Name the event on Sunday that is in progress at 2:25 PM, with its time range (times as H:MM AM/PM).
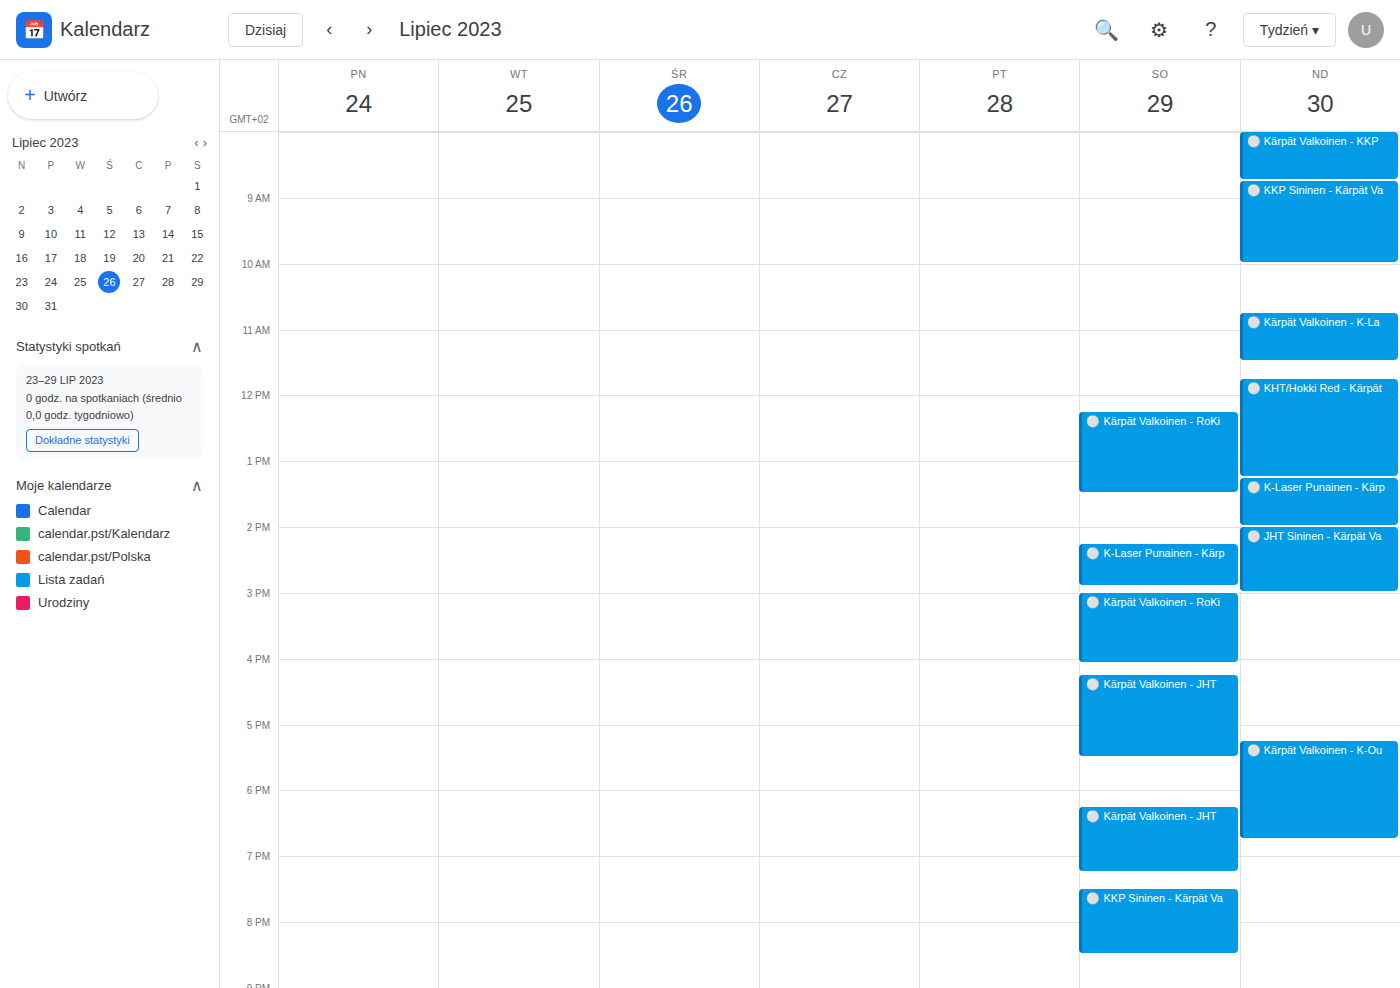
"⚪️ JHT Sininen - Kärpät Va", 2:00 PM to 3:00 PM